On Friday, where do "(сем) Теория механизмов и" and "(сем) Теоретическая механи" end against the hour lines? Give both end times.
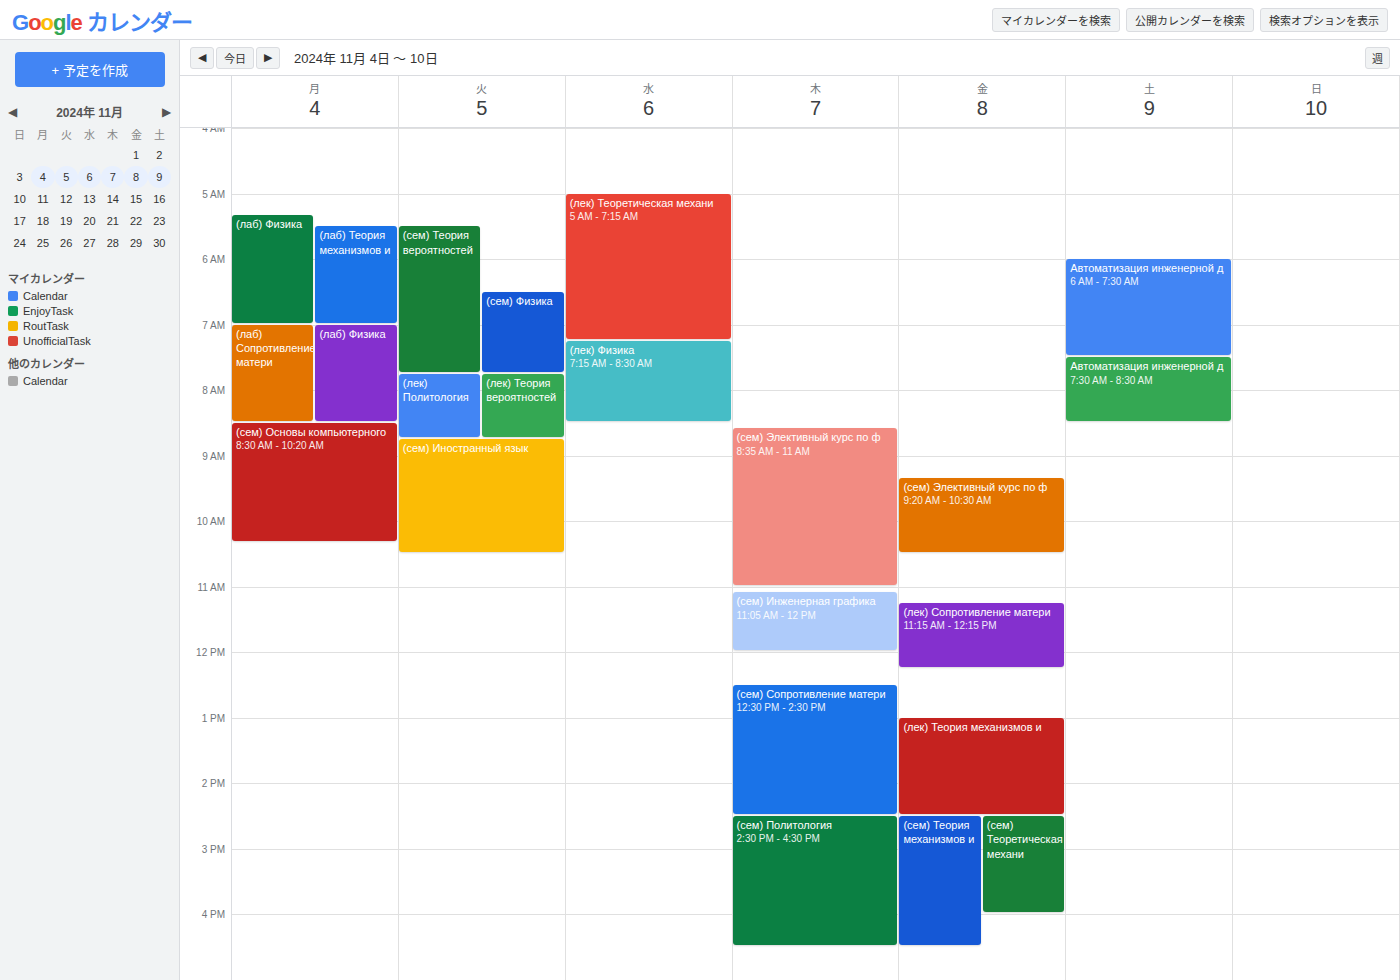
"(сем) Теория механизмов и": 4:30 PM, halfway between the 4 PM and 5 PM lines. "(сем) Теоретическая механи": 4:00 PM, exactly on the 4 PM line.